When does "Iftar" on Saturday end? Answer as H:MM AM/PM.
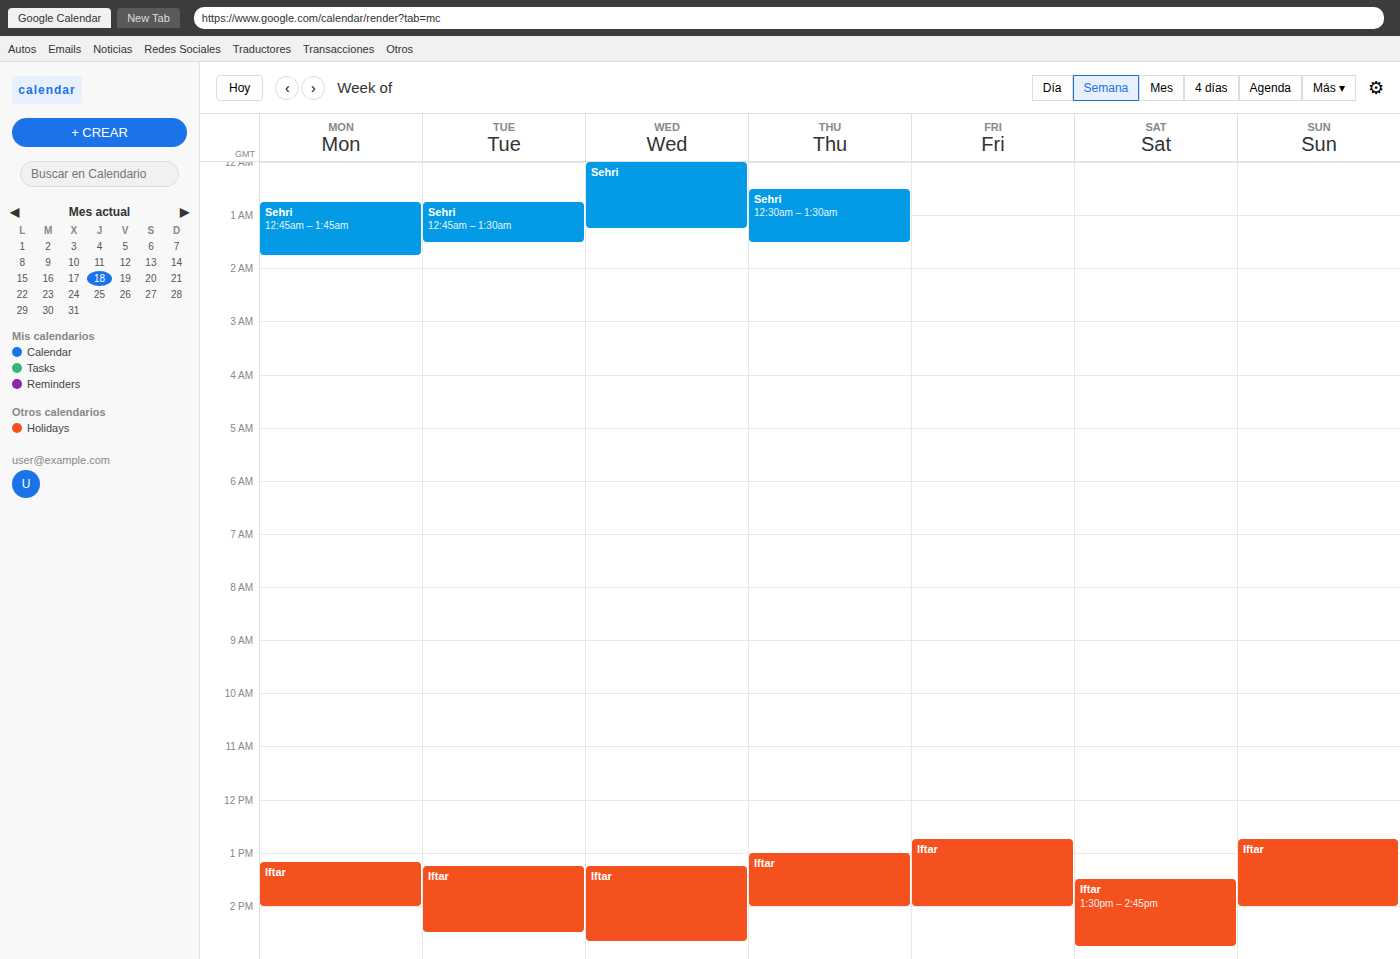
2:45 PM